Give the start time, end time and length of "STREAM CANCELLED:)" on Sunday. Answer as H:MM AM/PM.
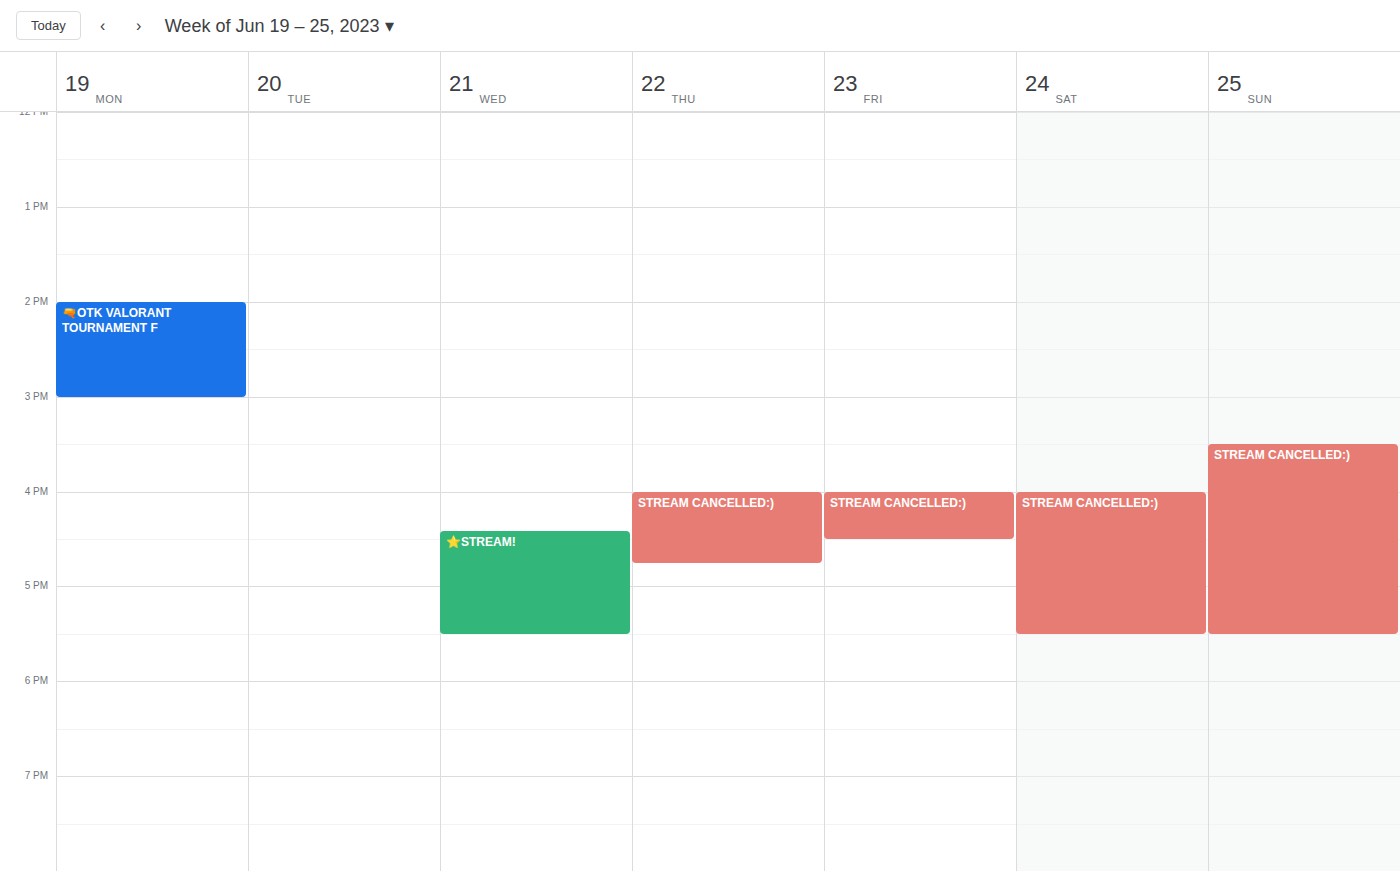
3:30 PM to 5:30 PM, 2 hours